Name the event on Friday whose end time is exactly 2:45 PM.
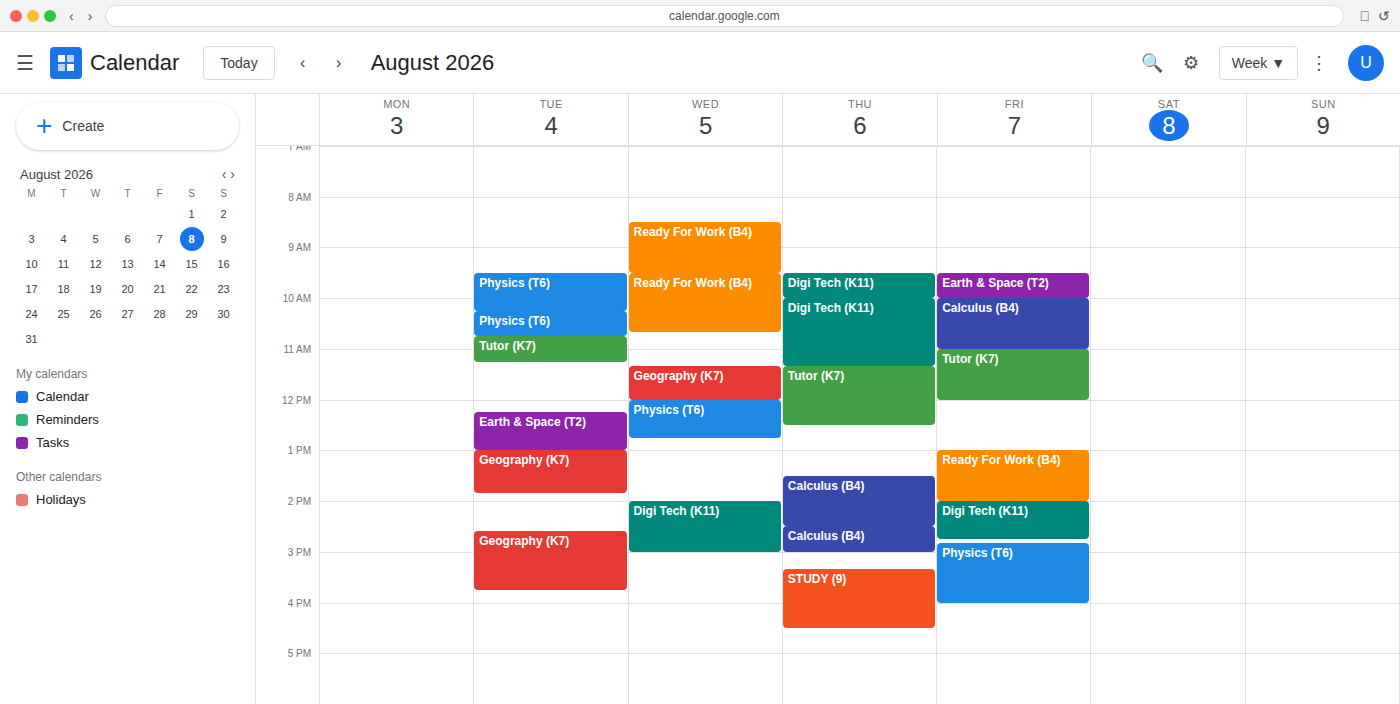
"Digi Tech (K11)"